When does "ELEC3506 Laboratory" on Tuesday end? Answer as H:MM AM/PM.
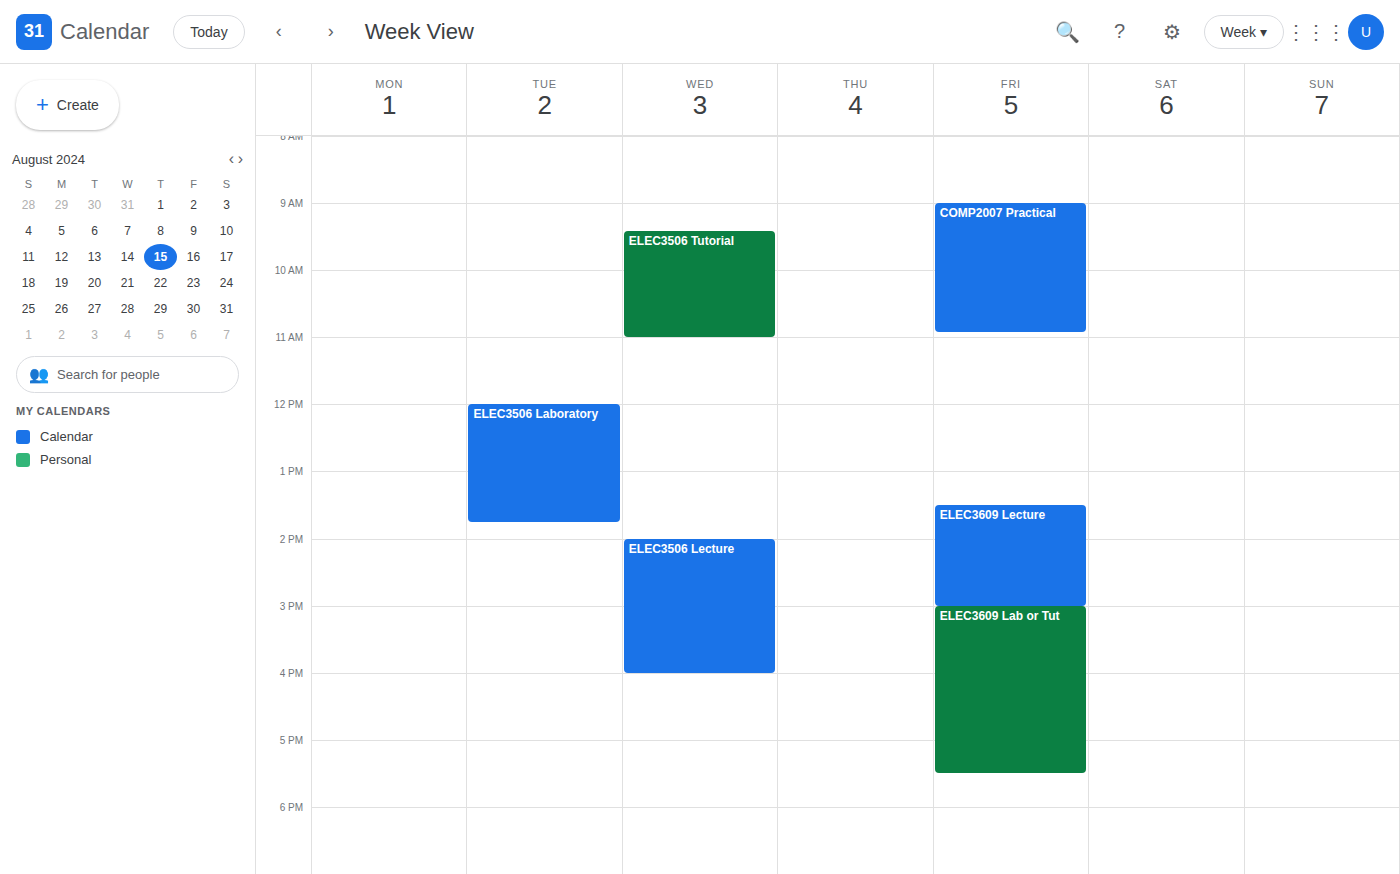
1:45 PM